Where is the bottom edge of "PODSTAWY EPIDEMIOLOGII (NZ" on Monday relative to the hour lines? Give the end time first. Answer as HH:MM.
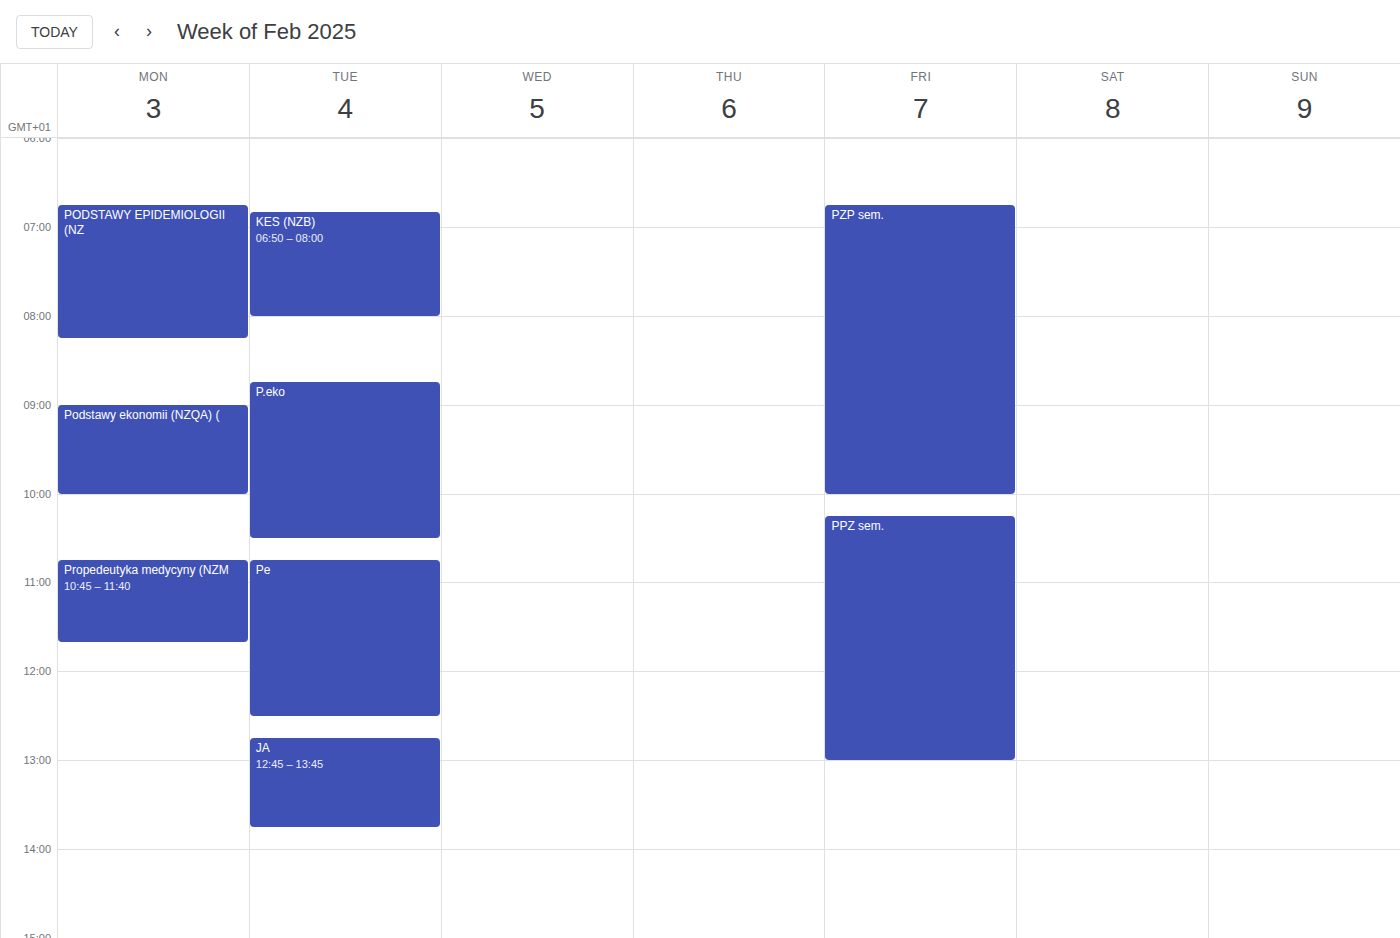
08:15 -- neither: a quarter of the way from the 08:00 line to the 09:00 line.